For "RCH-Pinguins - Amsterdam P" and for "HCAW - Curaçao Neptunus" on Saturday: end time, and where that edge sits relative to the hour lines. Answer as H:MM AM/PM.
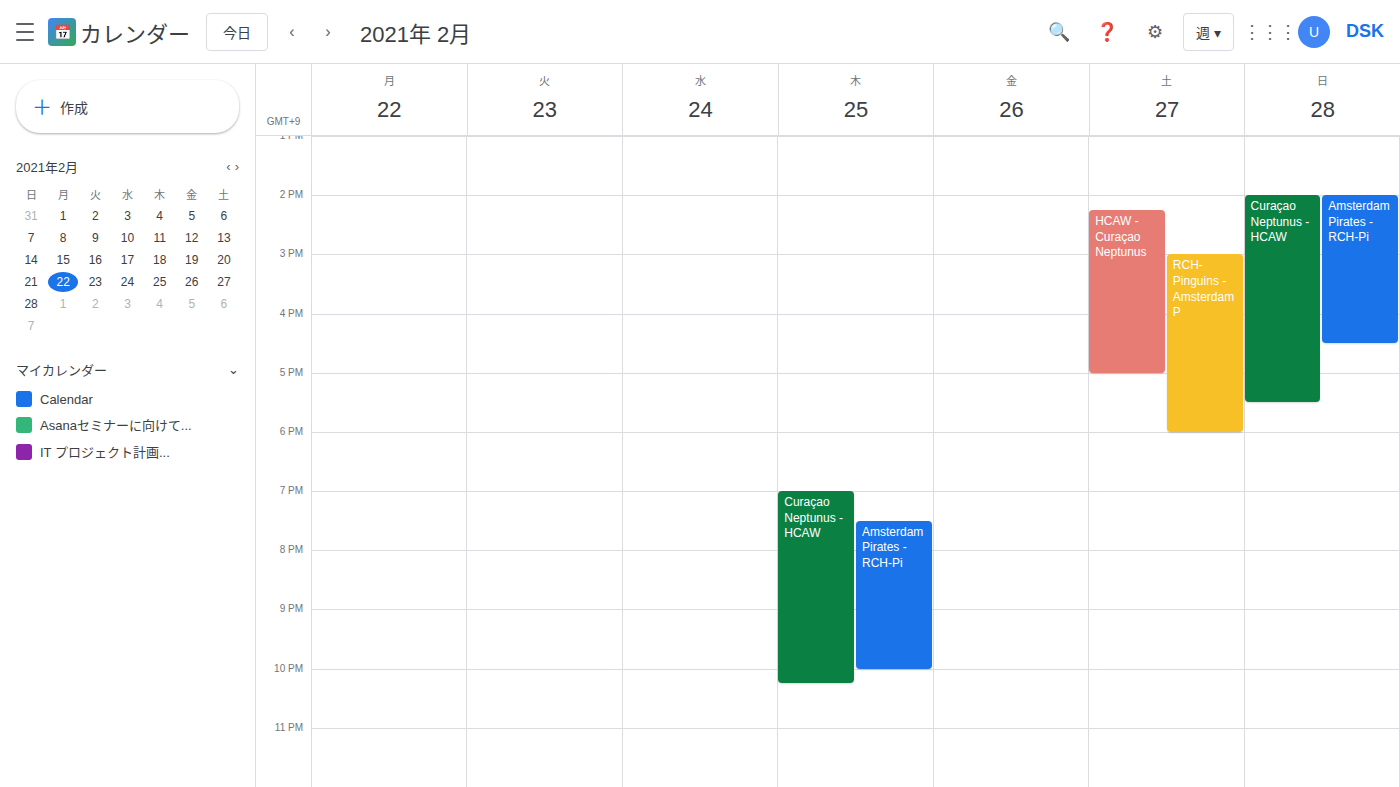
"RCH-Pinguins - Amsterdam P": 6:00 PM, exactly on the 6 PM line. "HCAW - Curaçao Neptunus": 5:00 PM, exactly on the 5 PM line.